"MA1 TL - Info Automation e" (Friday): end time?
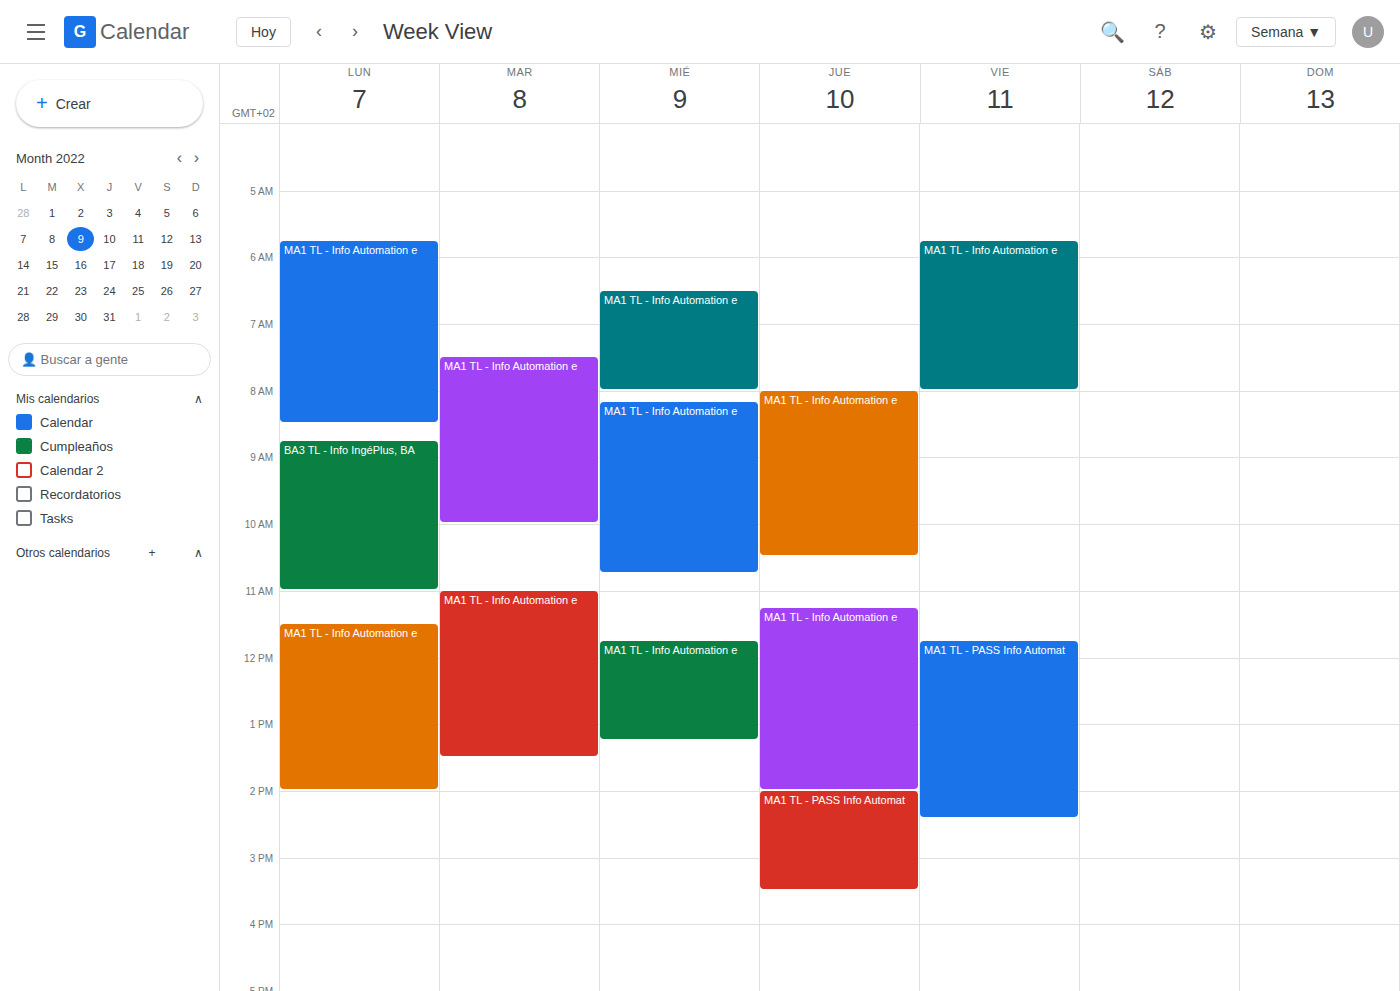
8:00 AM